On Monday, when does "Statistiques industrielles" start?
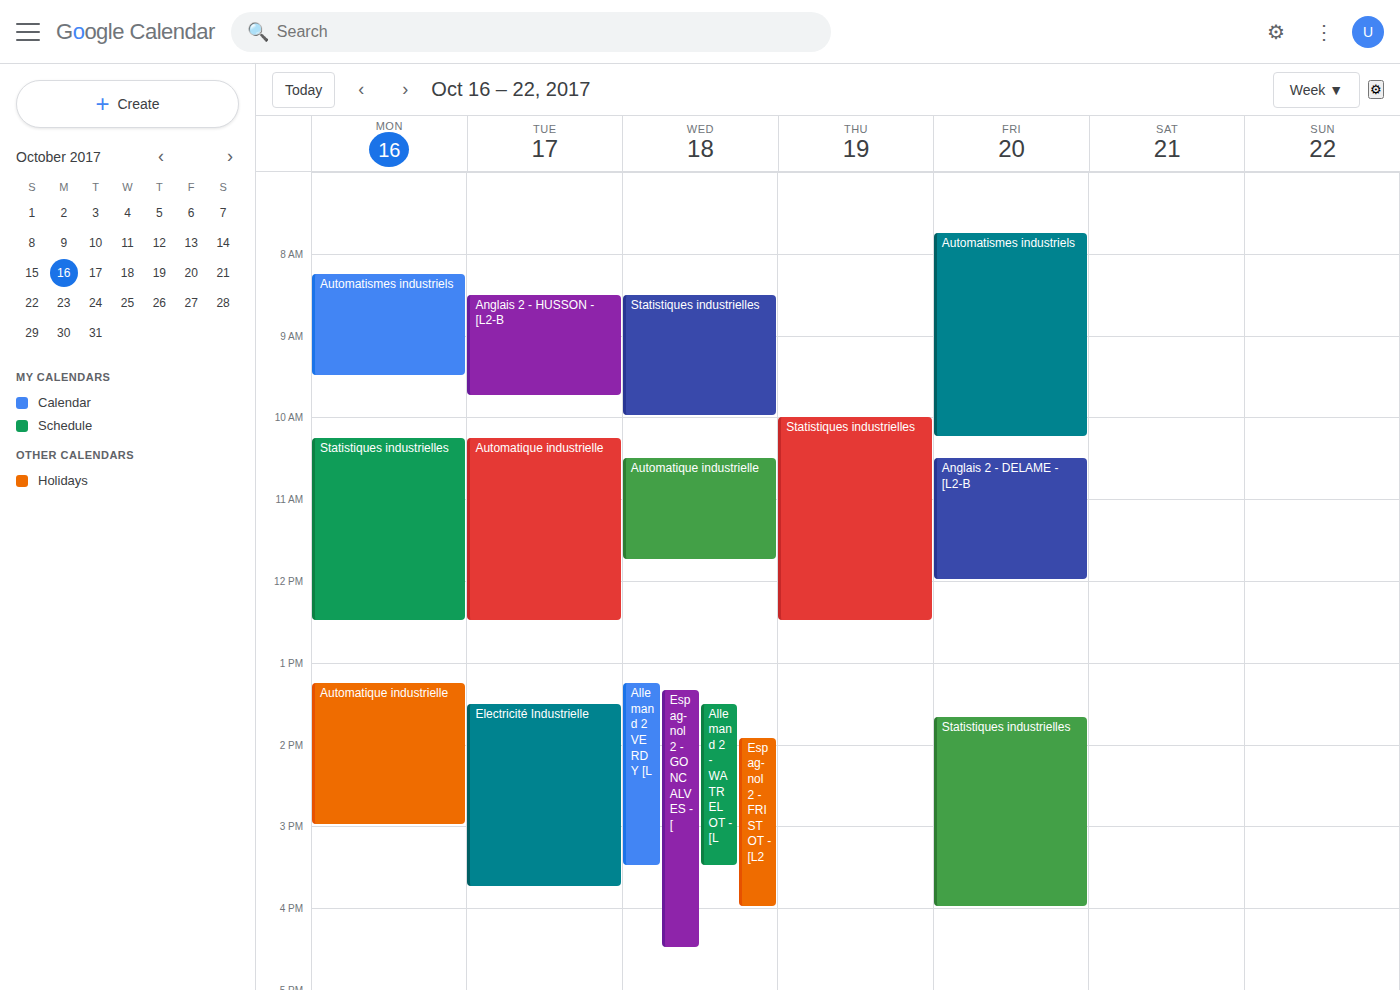
10:15 AM